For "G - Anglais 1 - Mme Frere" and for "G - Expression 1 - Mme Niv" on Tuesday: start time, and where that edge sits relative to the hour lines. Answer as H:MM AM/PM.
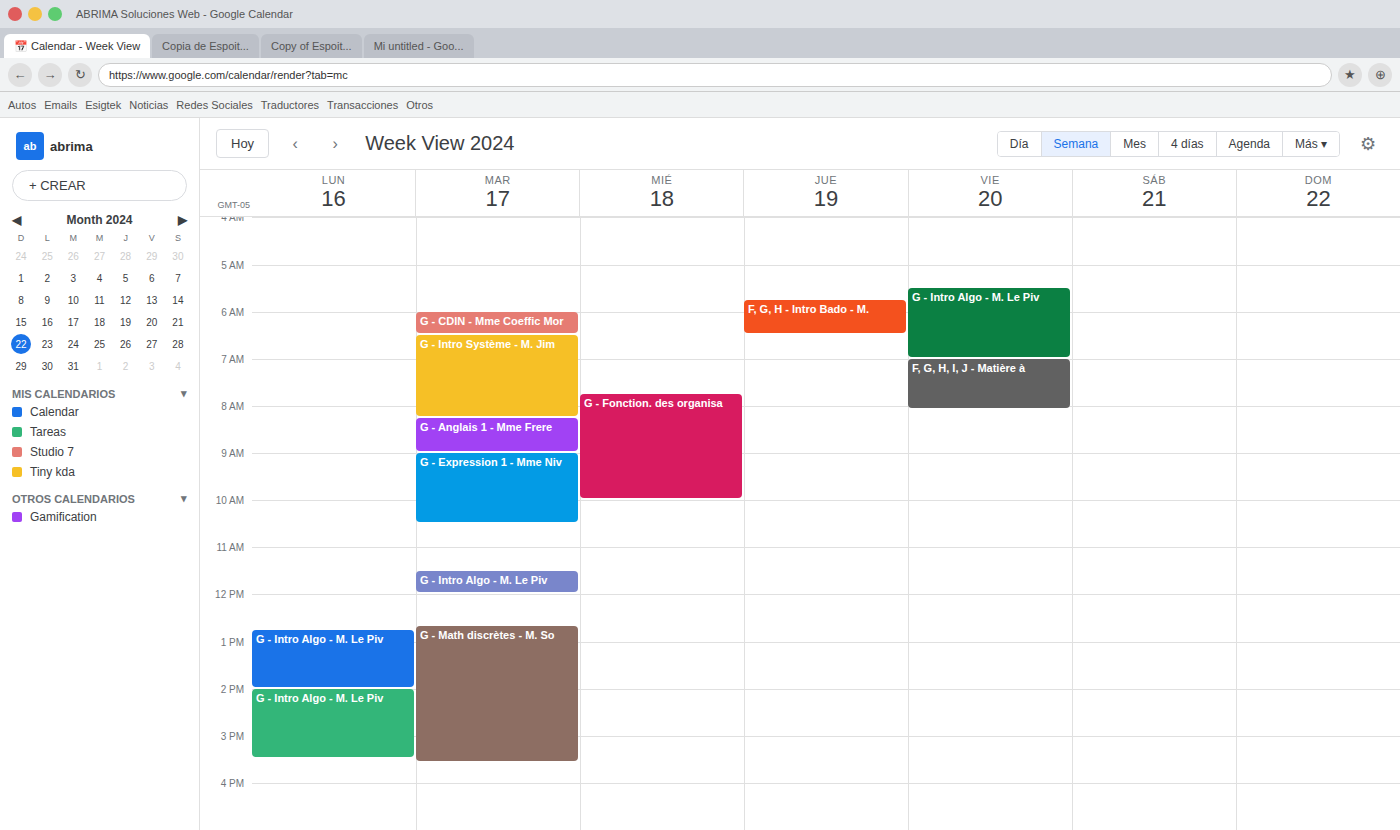
"G - Anglais 1 - Mme Frere": 8:15 AM, neither: a quarter of the way from the 8 AM line to the 9 AM line. "G - Expression 1 - Mme Niv": 9:00 AM, exactly on the 9 AM line.